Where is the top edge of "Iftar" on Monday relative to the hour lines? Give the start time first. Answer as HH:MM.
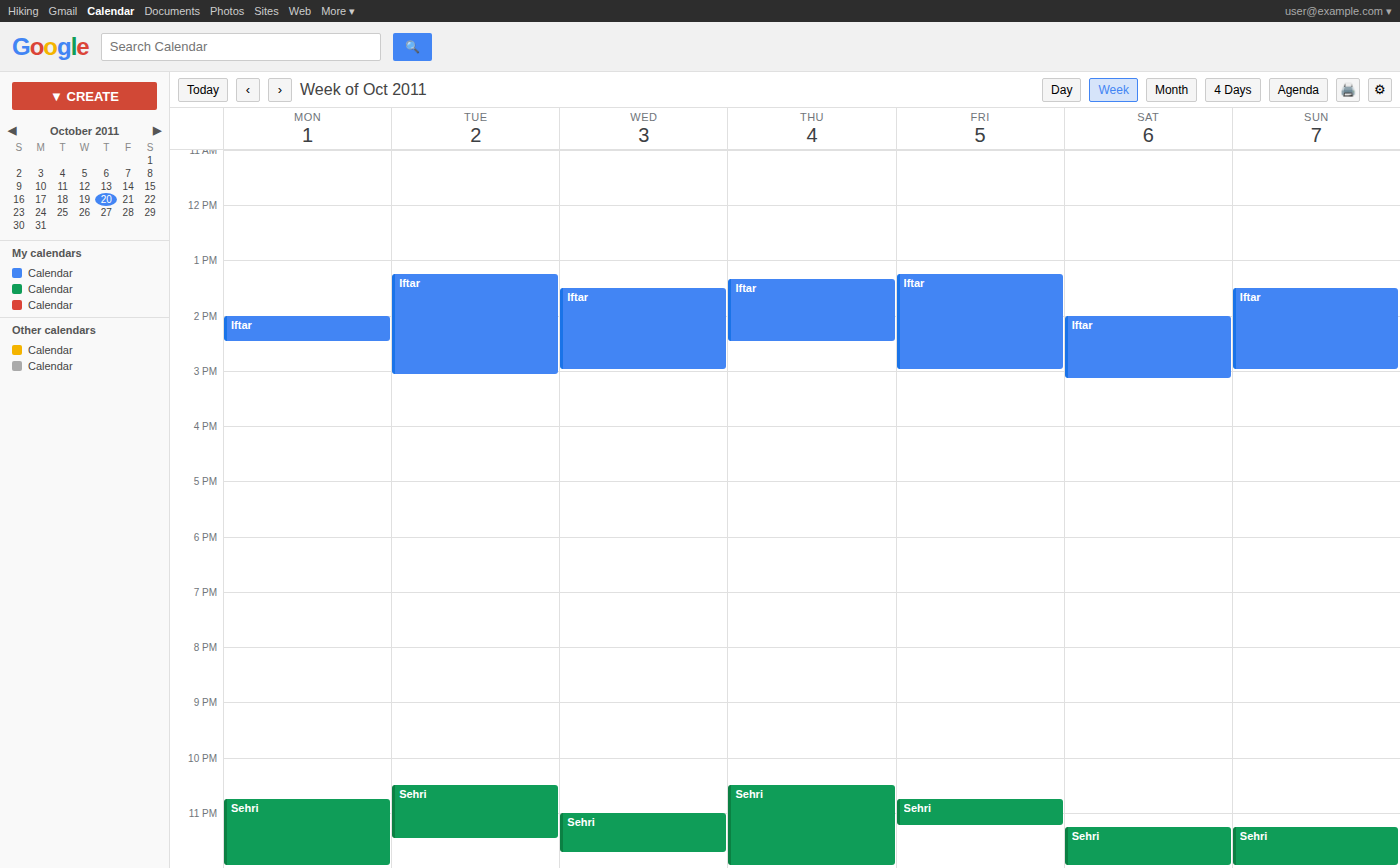
14:00 -- exactly on the 14:00 line.